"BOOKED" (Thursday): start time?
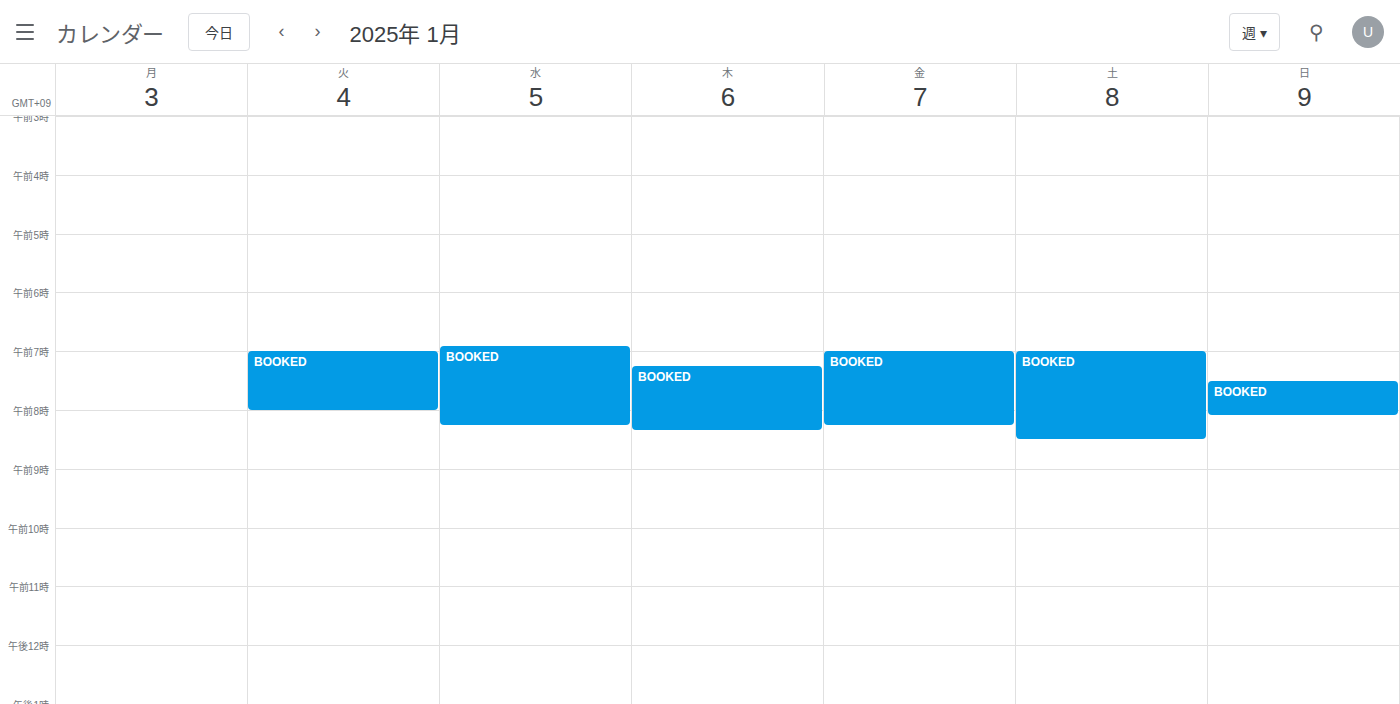
07:15